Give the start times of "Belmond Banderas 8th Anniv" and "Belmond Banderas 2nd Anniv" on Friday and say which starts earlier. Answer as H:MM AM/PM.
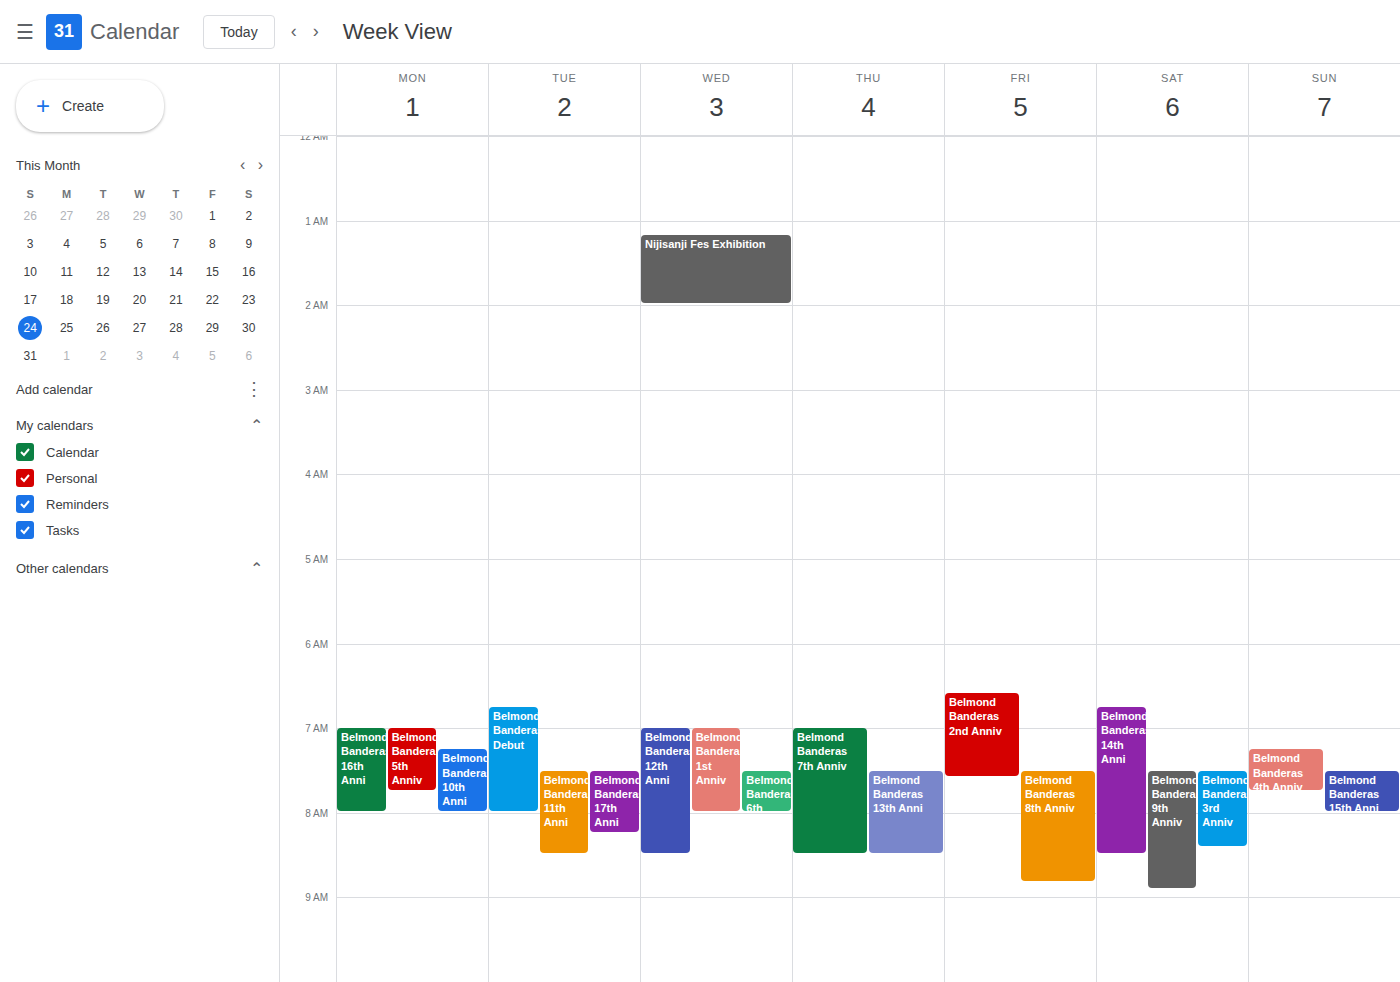
"Belmond Banderas 2nd Anniv" 6:35 AM; "Belmond Banderas 8th Anniv" 7:30 AM.